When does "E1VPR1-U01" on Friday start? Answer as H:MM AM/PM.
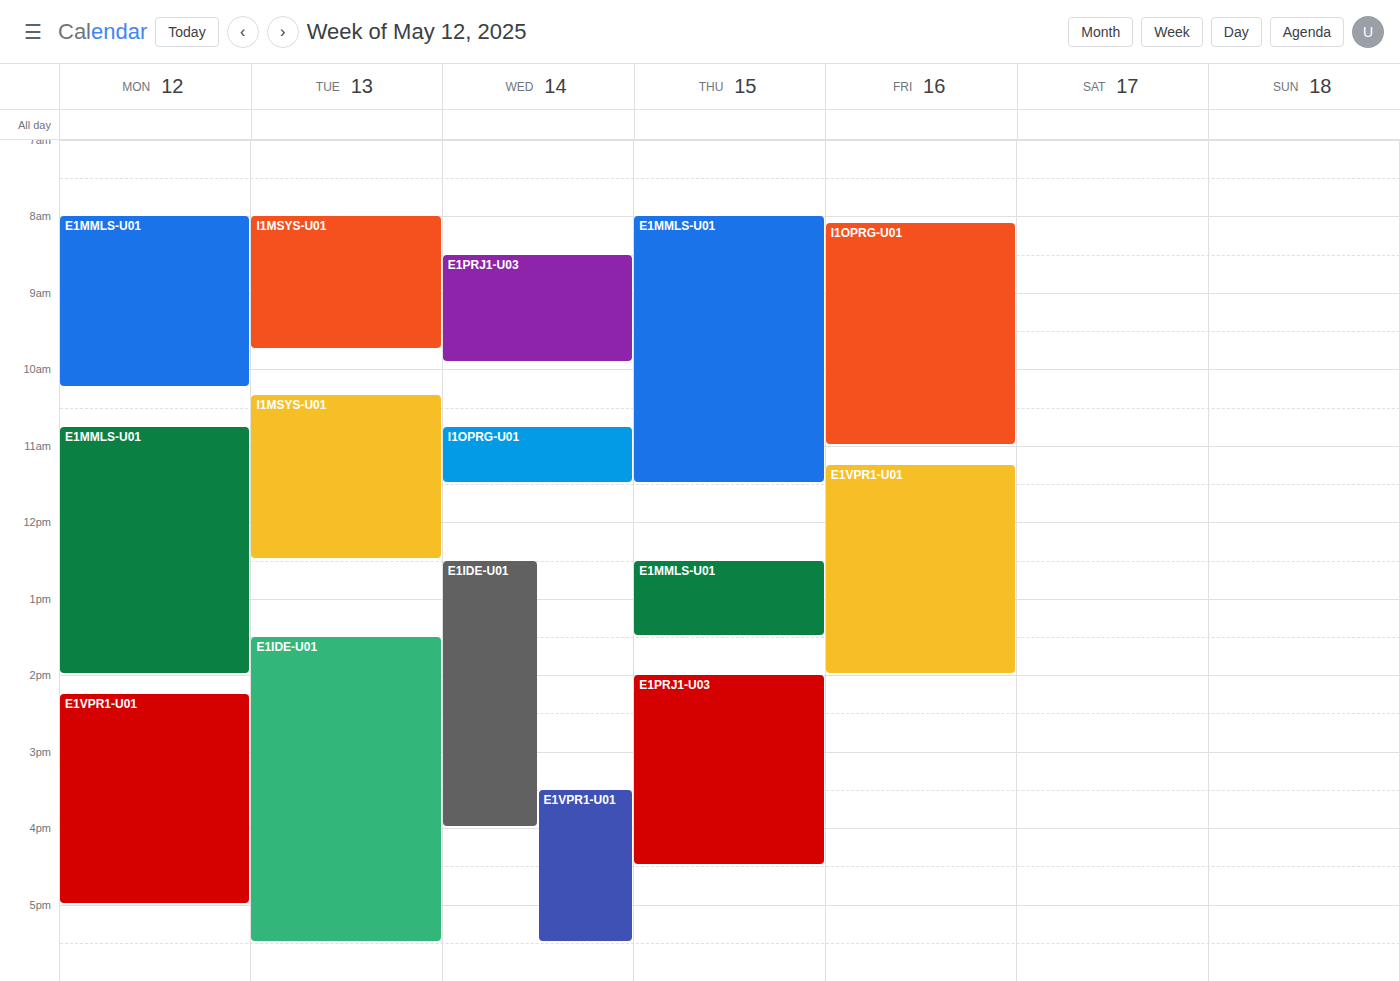
11:15 AM